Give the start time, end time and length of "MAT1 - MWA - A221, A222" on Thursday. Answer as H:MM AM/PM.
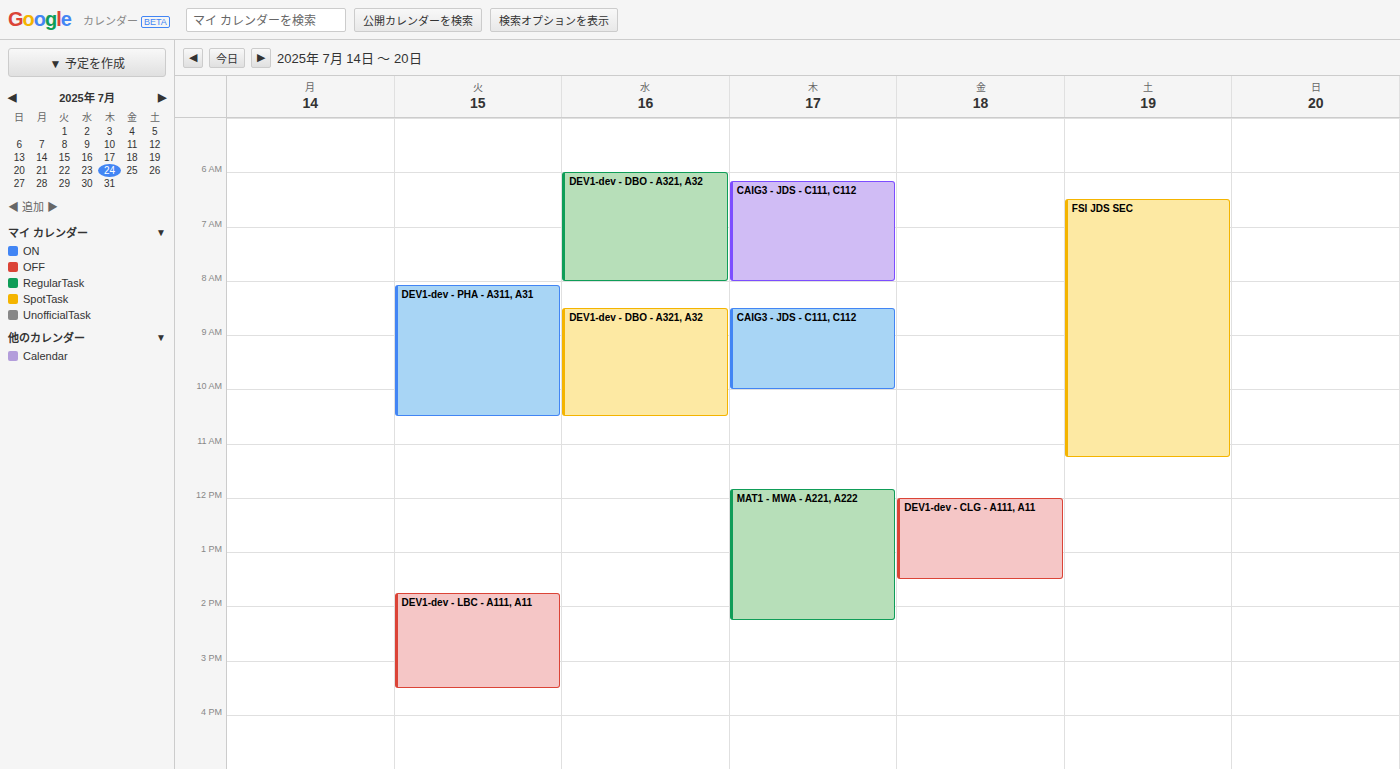
11:50 AM to 2:15 PM, 2 hours 25 minutes